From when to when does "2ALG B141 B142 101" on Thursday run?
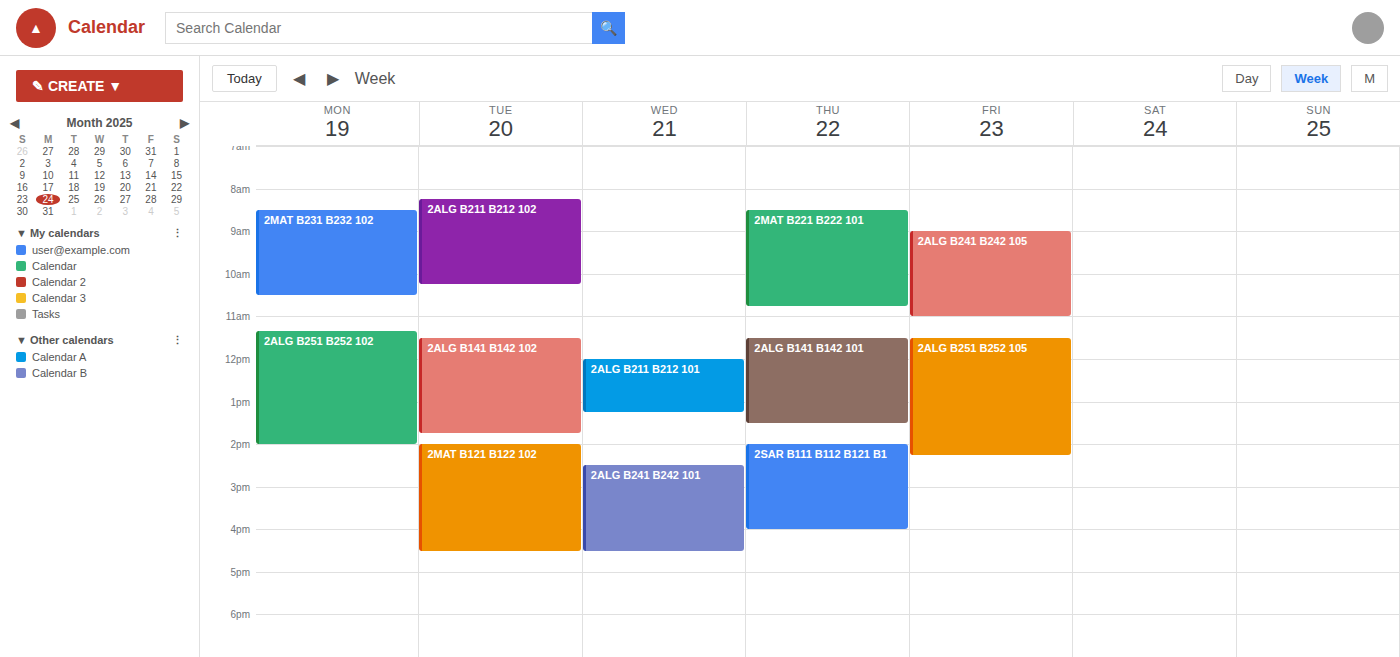
11:30 AM to 1:30 PM